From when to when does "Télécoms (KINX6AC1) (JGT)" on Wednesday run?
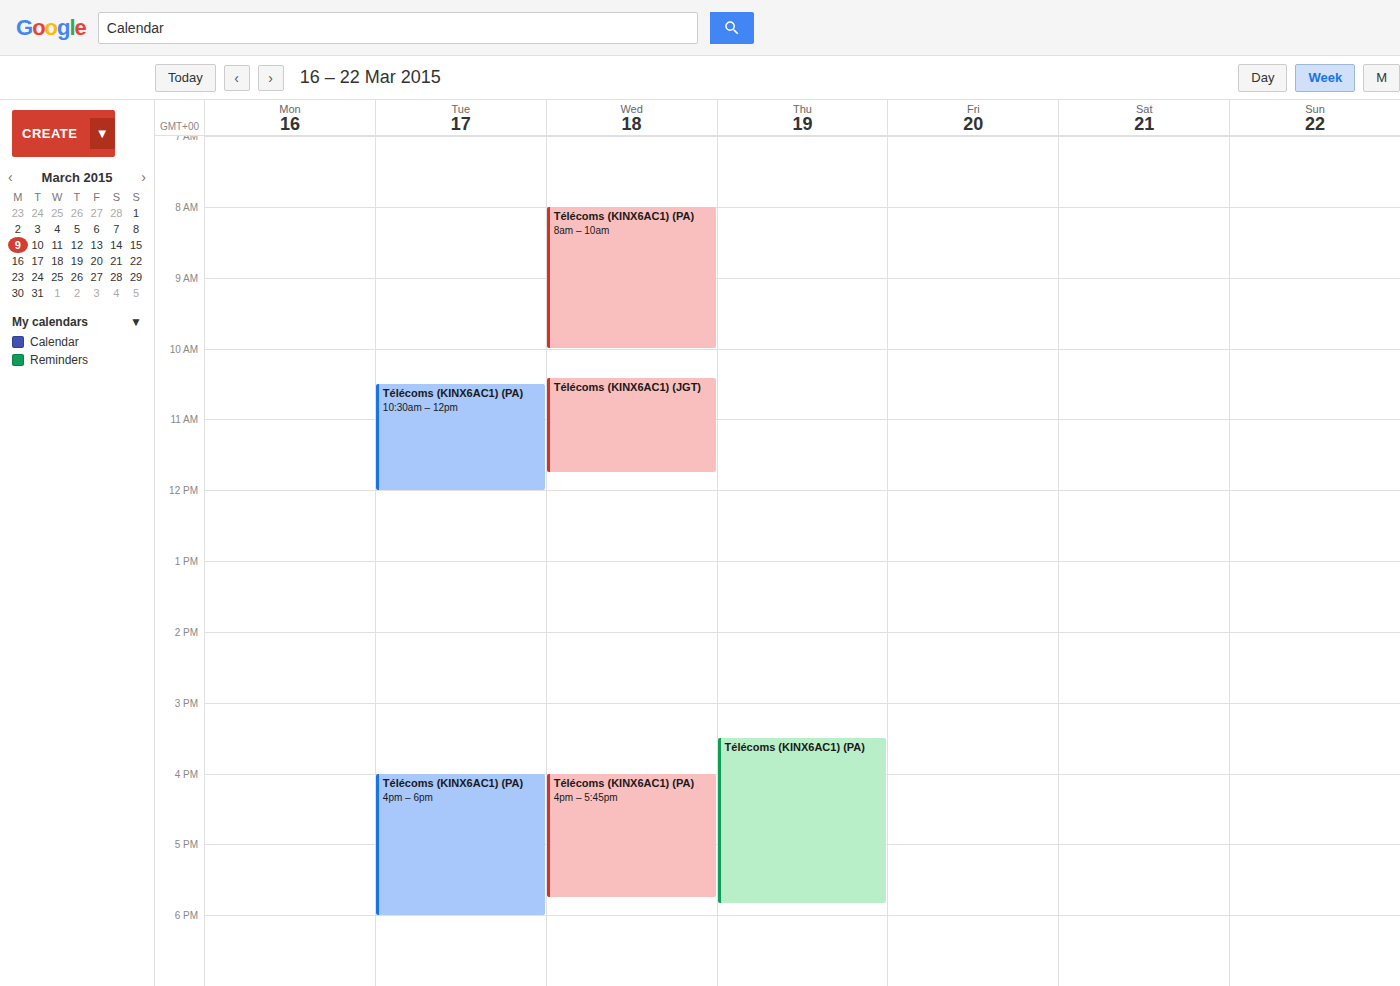
10:25 AM to 11:45 AM